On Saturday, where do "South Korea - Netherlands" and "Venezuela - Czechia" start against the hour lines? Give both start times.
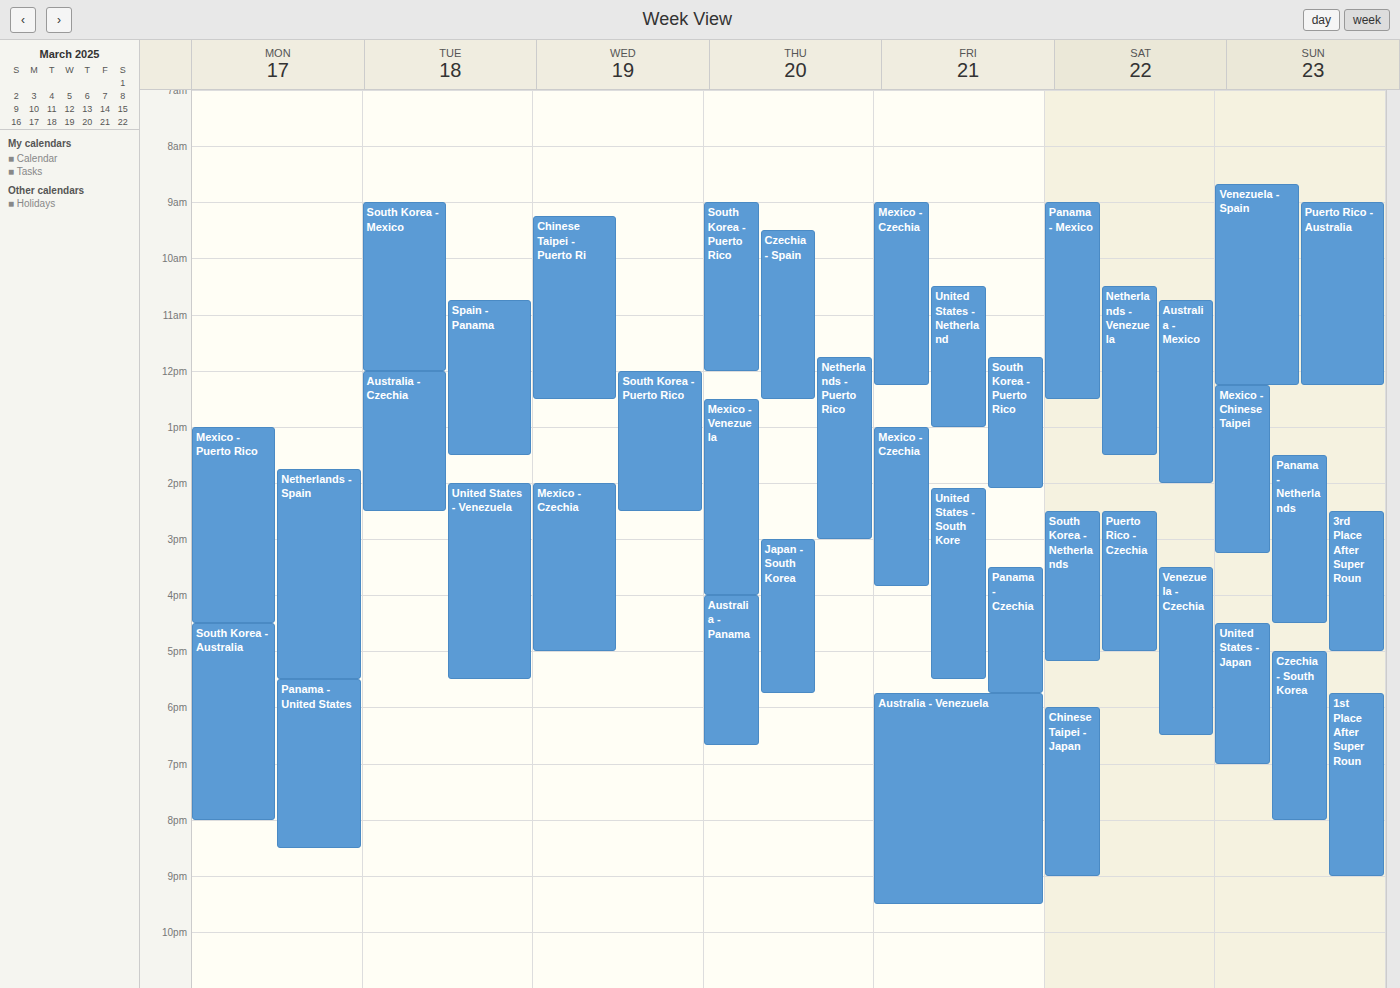
"South Korea - Netherlands": 2:30 PM, halfway between the 2 PM and 3 PM lines. "Venezuela - Czechia": 3:30 PM, halfway between the 3 PM and 4 PM lines.